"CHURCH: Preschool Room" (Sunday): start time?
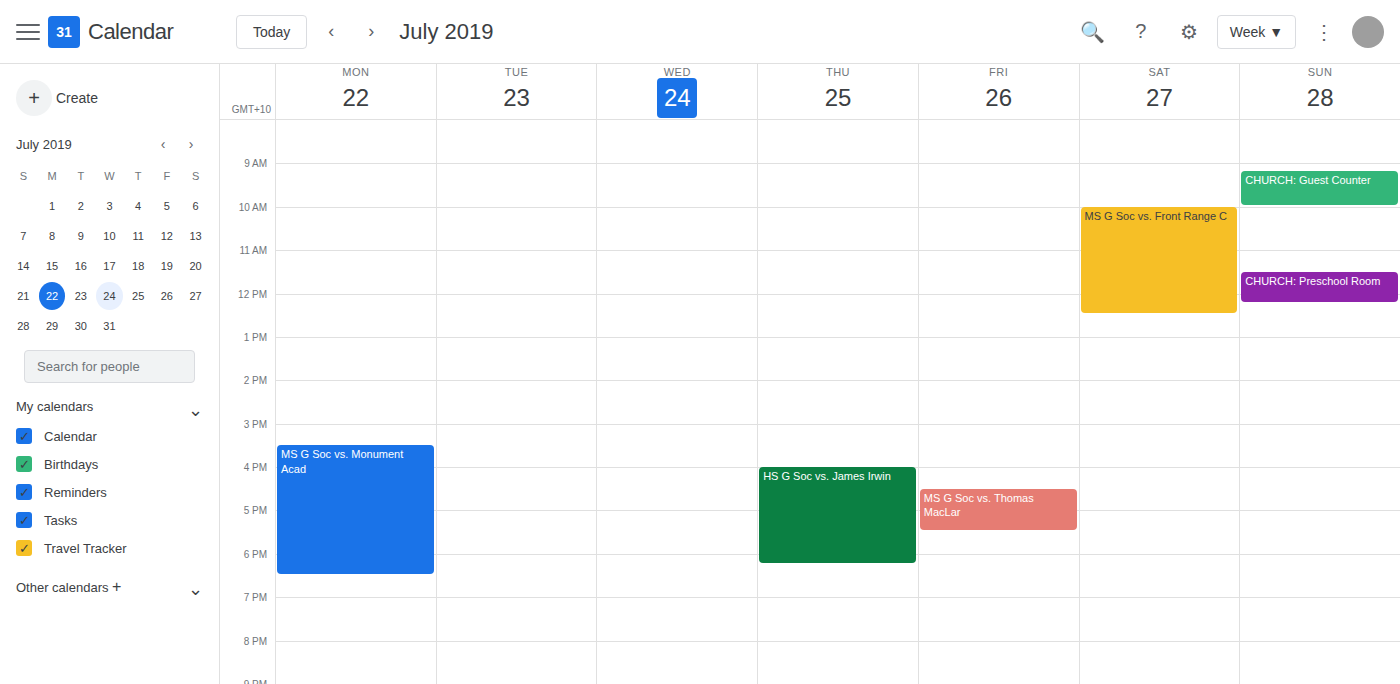
11:30 AM